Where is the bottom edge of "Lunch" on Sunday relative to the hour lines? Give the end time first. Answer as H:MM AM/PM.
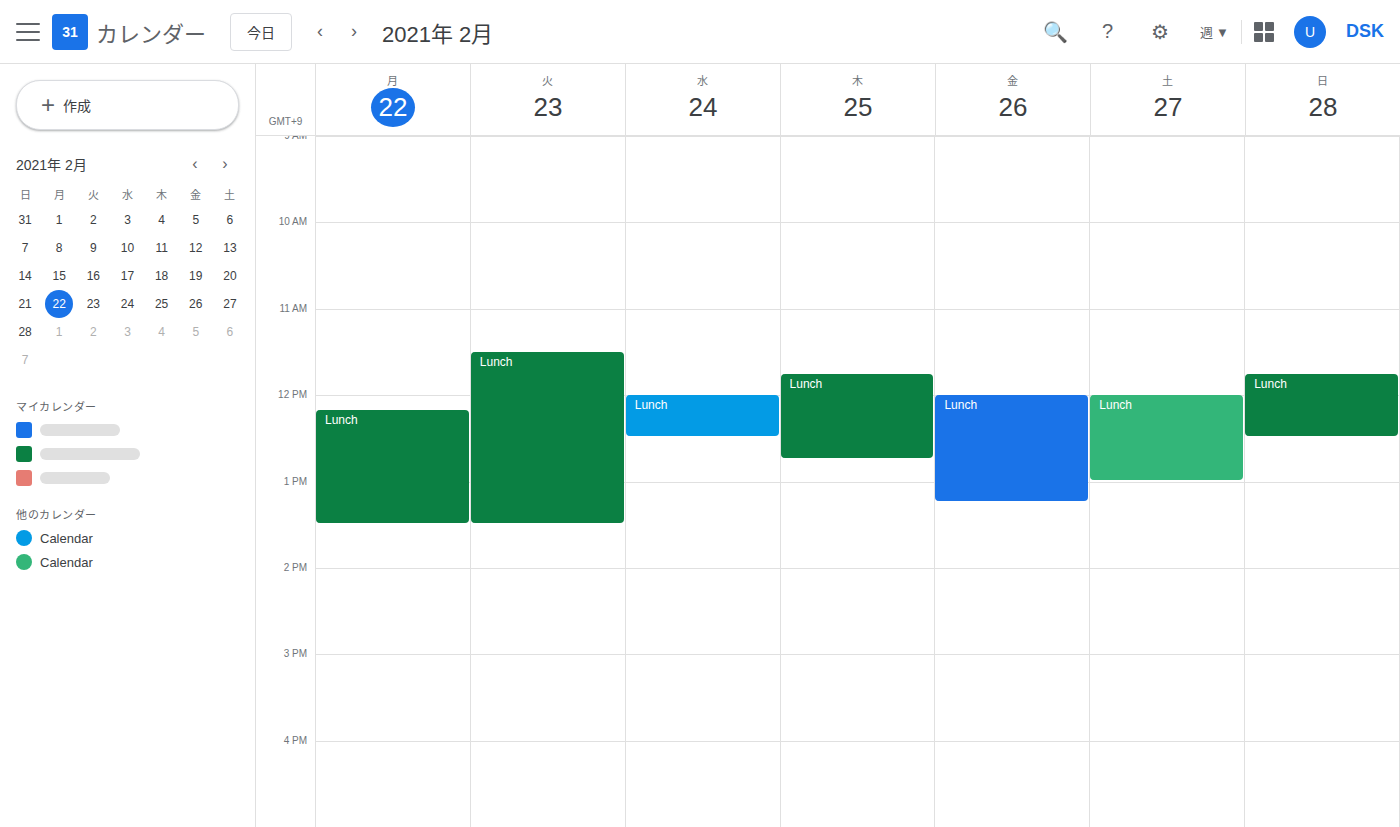
12:30 PM -- halfway between the 12 PM and 1 PM lines.